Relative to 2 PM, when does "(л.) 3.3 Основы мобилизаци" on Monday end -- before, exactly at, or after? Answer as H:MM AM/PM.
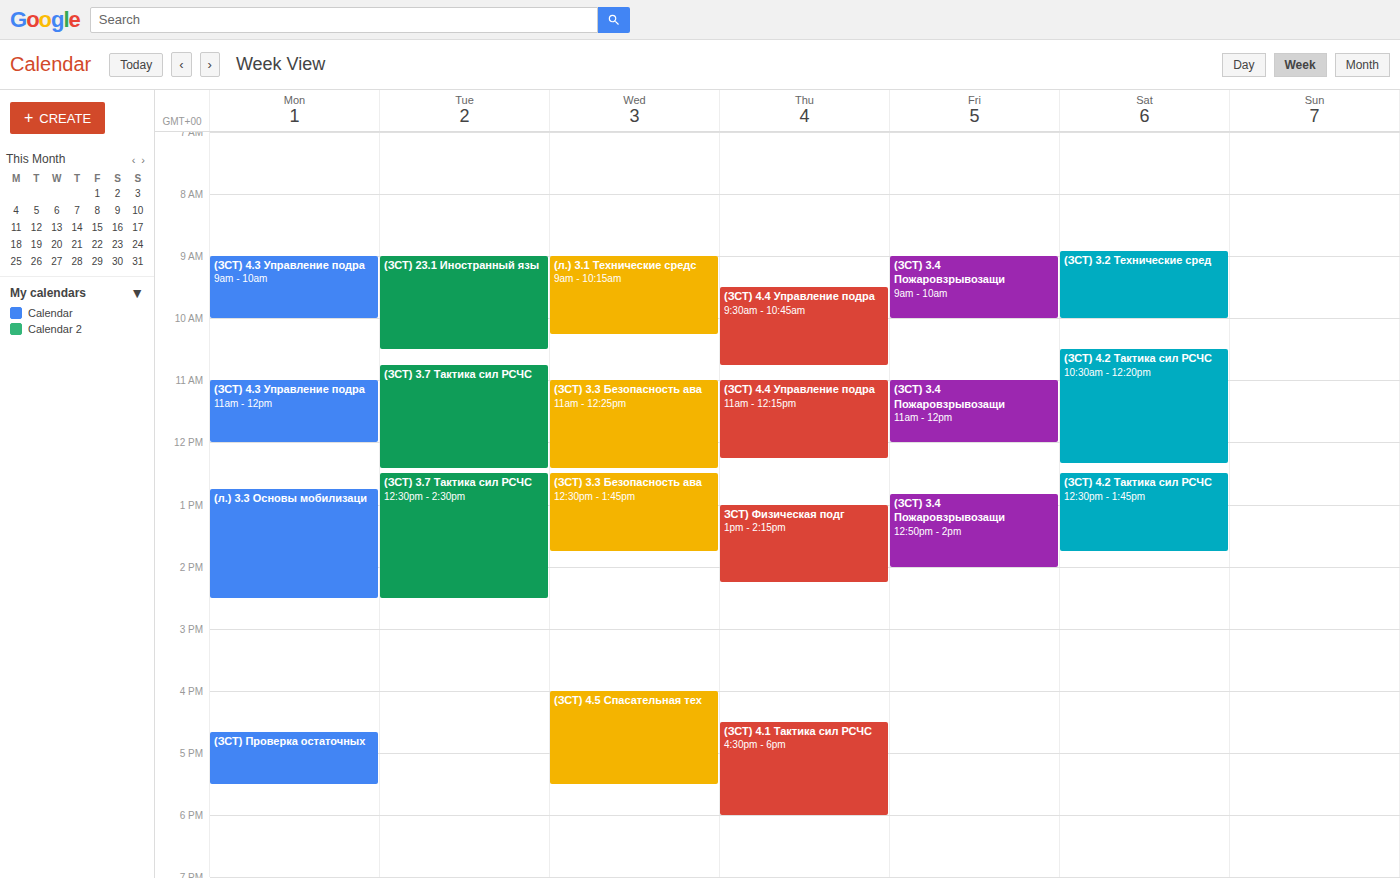
2:30 PM -- after 2 PM, 30 minutes below the 2 PM line.